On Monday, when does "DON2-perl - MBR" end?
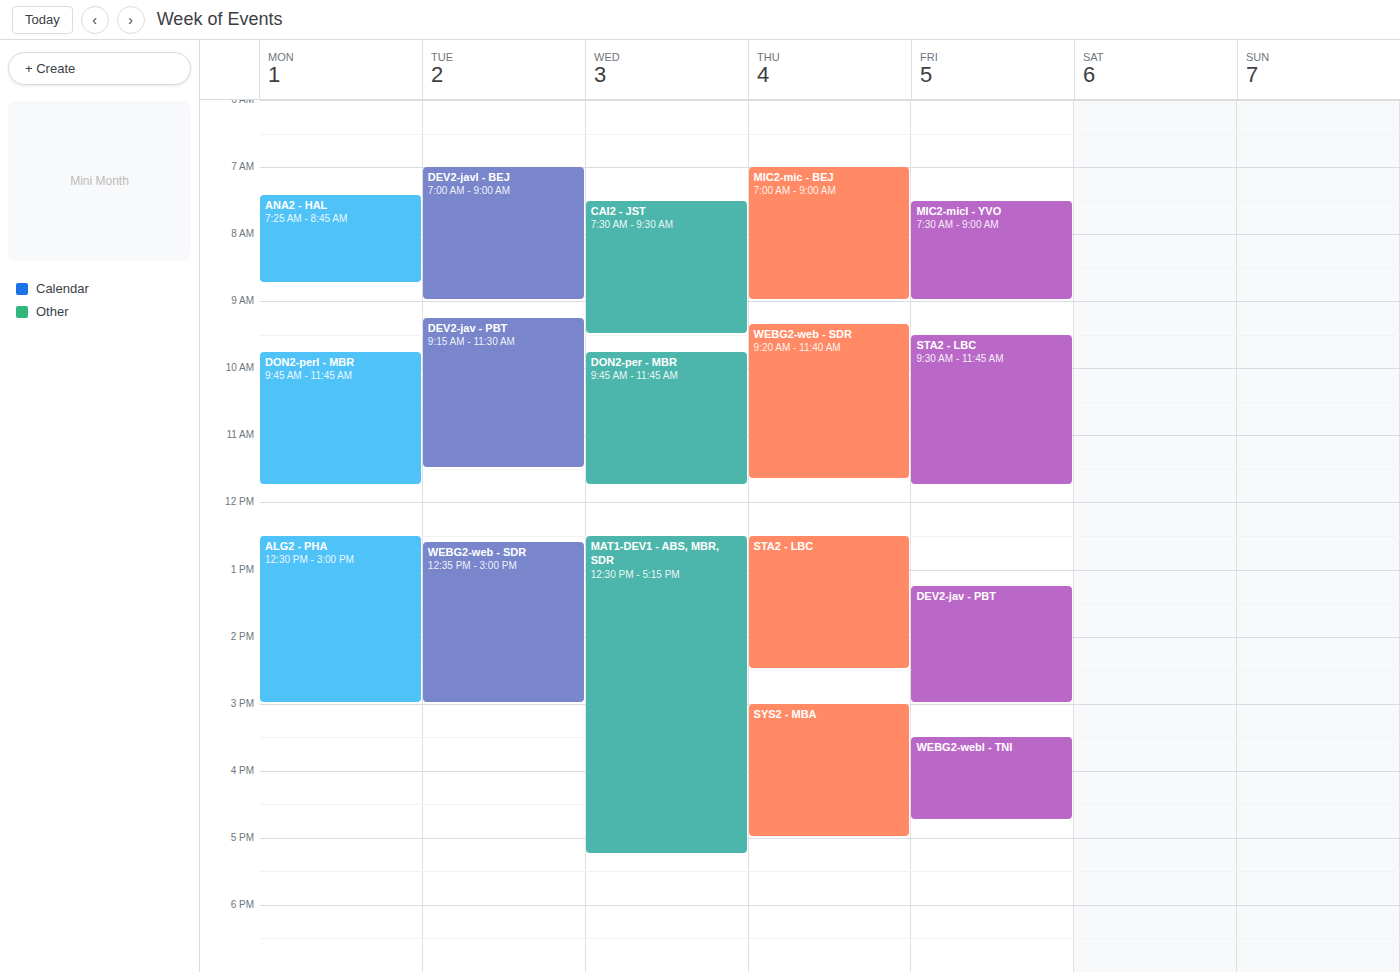
11:45